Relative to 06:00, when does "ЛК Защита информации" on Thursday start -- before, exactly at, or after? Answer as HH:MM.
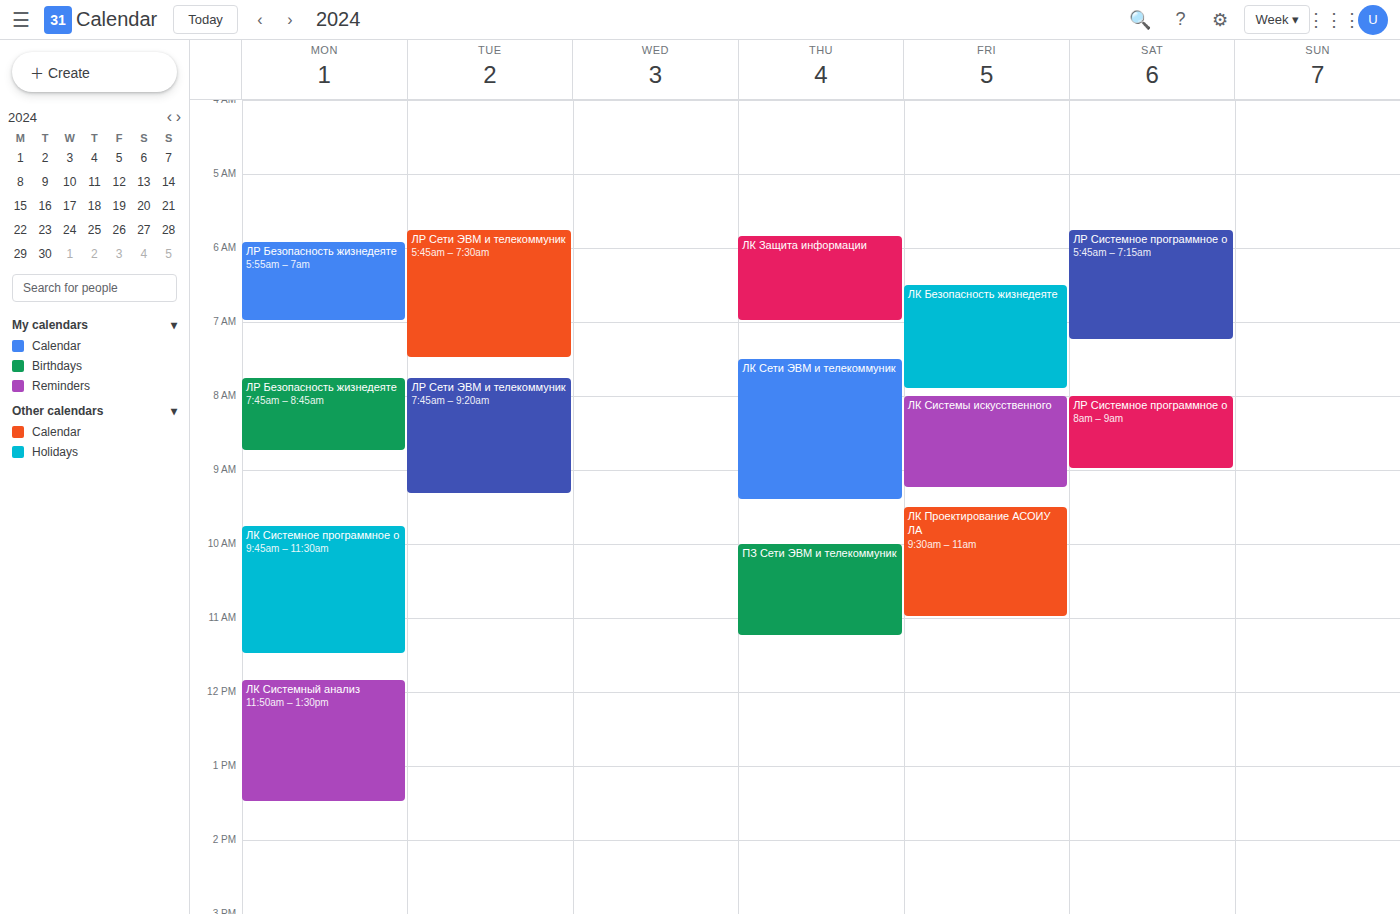
05:50 -- before 06:00, 10 minutes above the 06:00 line.